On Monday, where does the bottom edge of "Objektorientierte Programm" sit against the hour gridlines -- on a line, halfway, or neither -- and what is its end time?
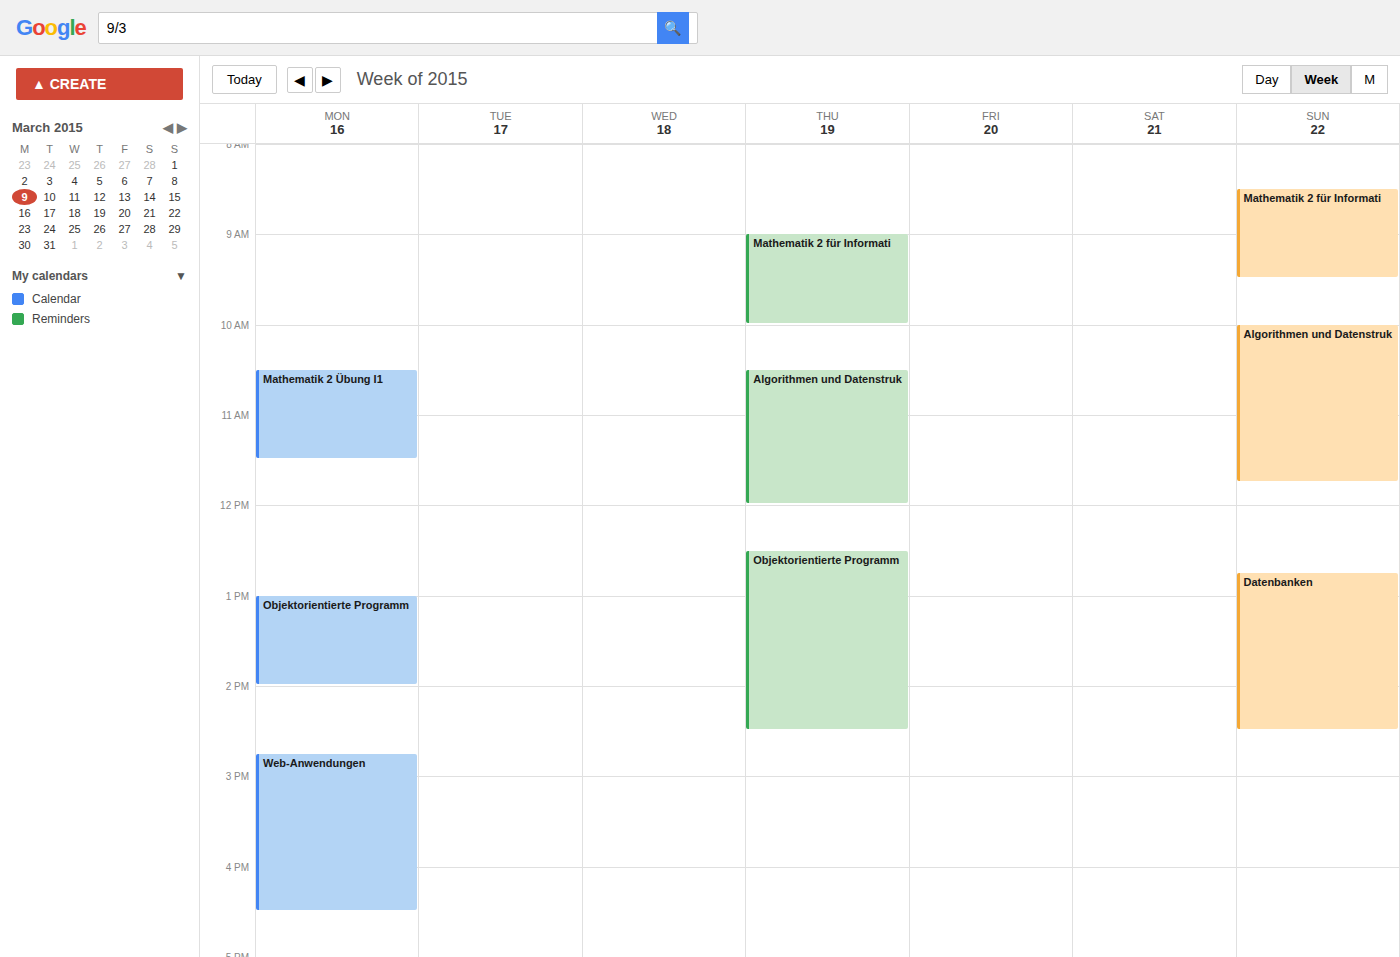
14:00 -- exactly on the 14:00 line.